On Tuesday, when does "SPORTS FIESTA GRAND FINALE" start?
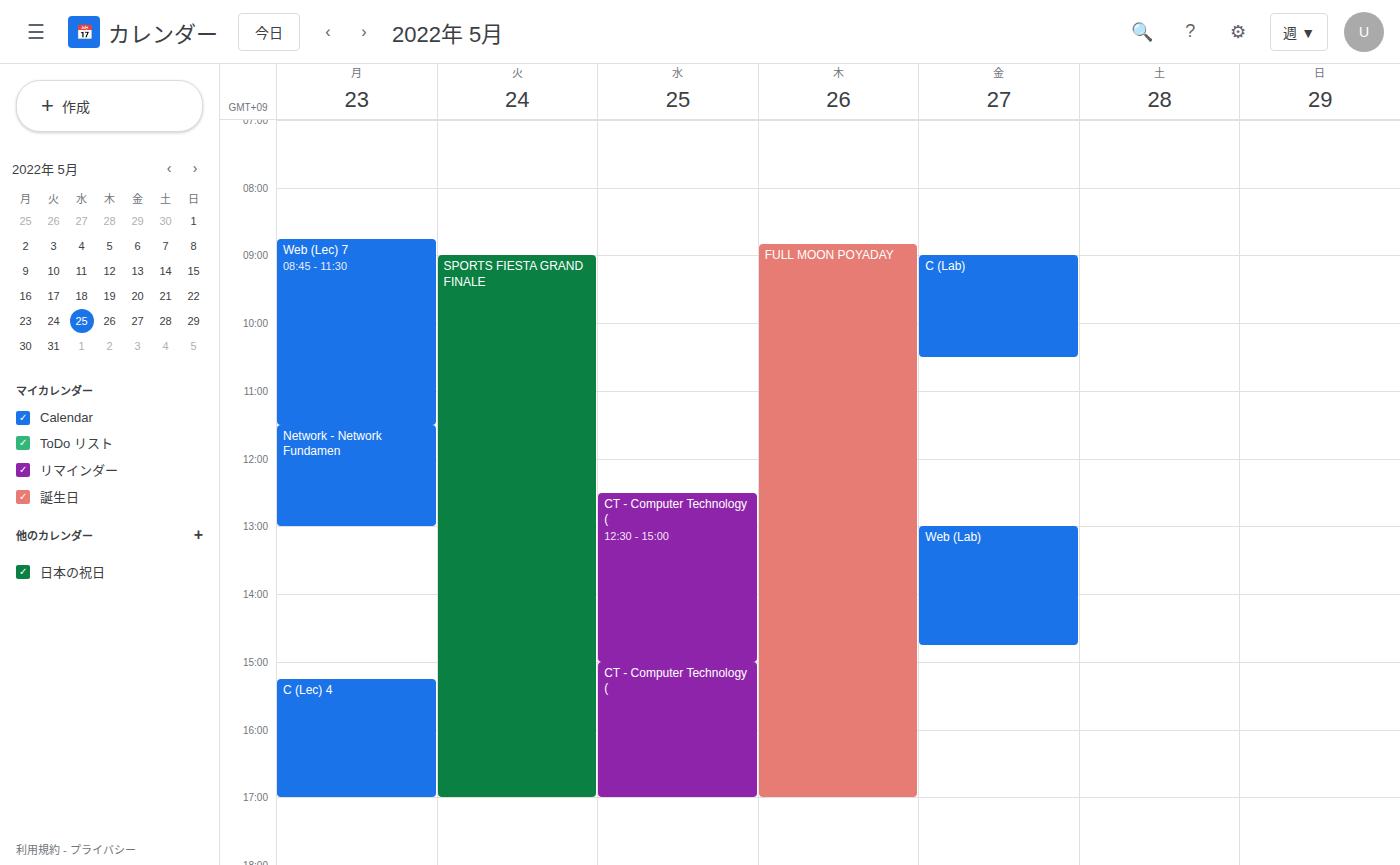
9:00 AM